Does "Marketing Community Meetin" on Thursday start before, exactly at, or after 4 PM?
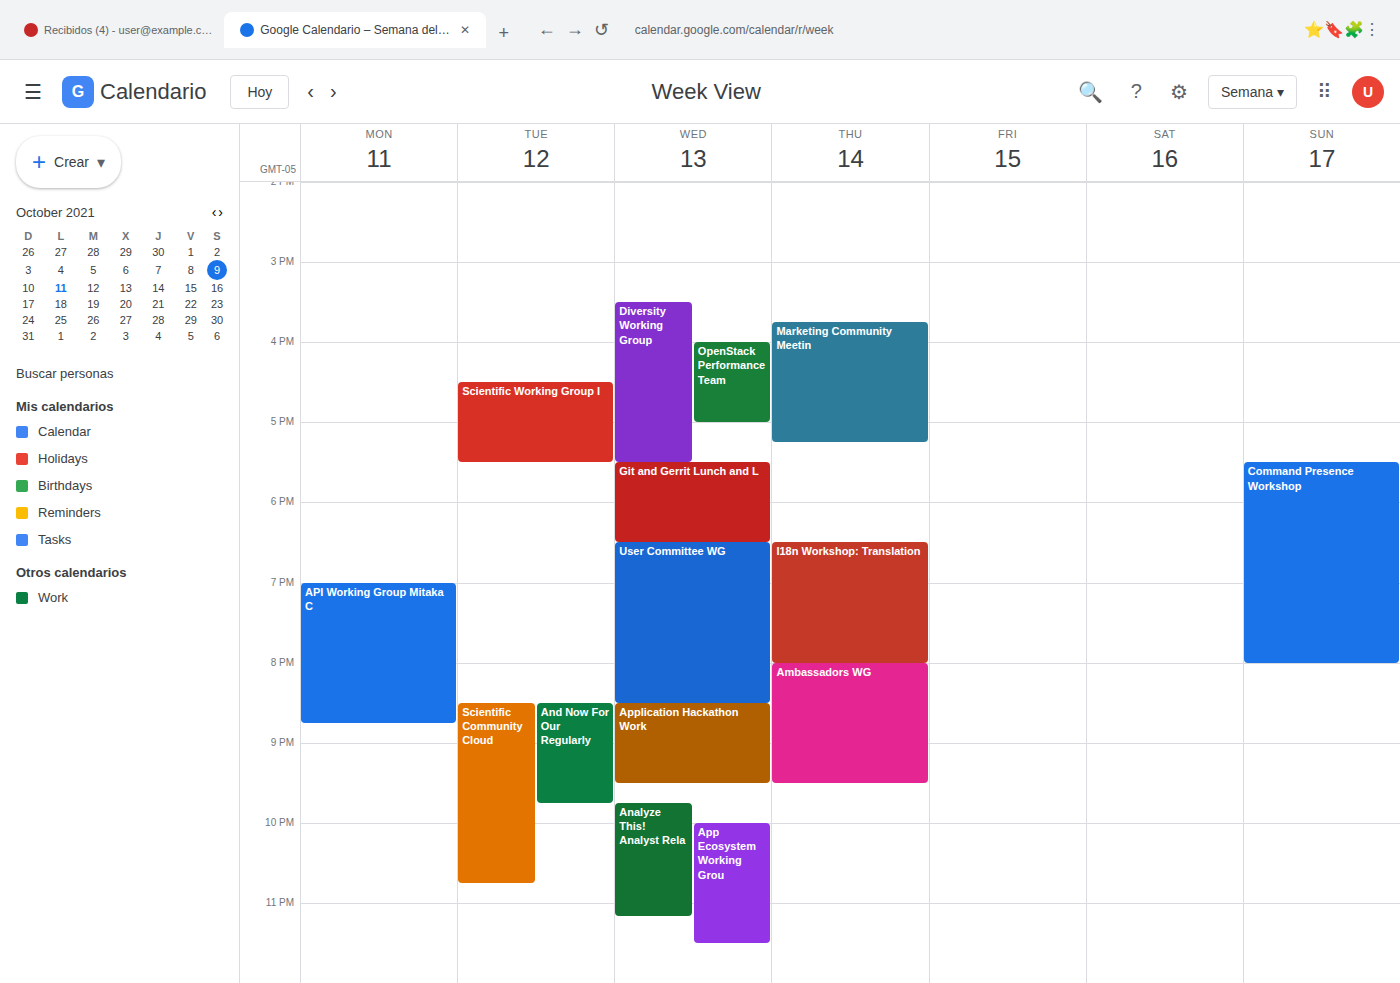
3:45 PM -- before 4 PM, 15 minutes above the 4 PM line.